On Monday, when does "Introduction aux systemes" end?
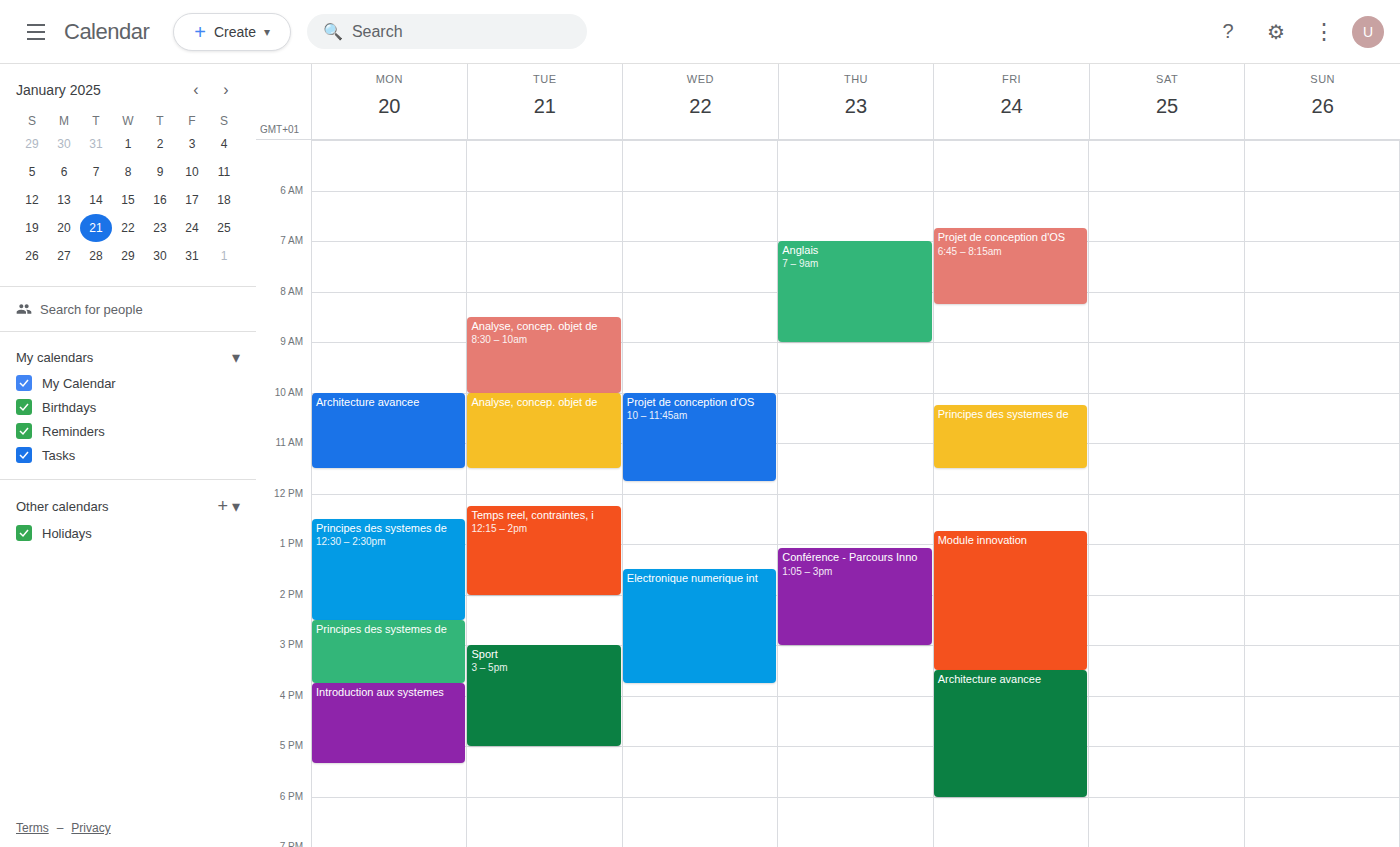
5:20 PM